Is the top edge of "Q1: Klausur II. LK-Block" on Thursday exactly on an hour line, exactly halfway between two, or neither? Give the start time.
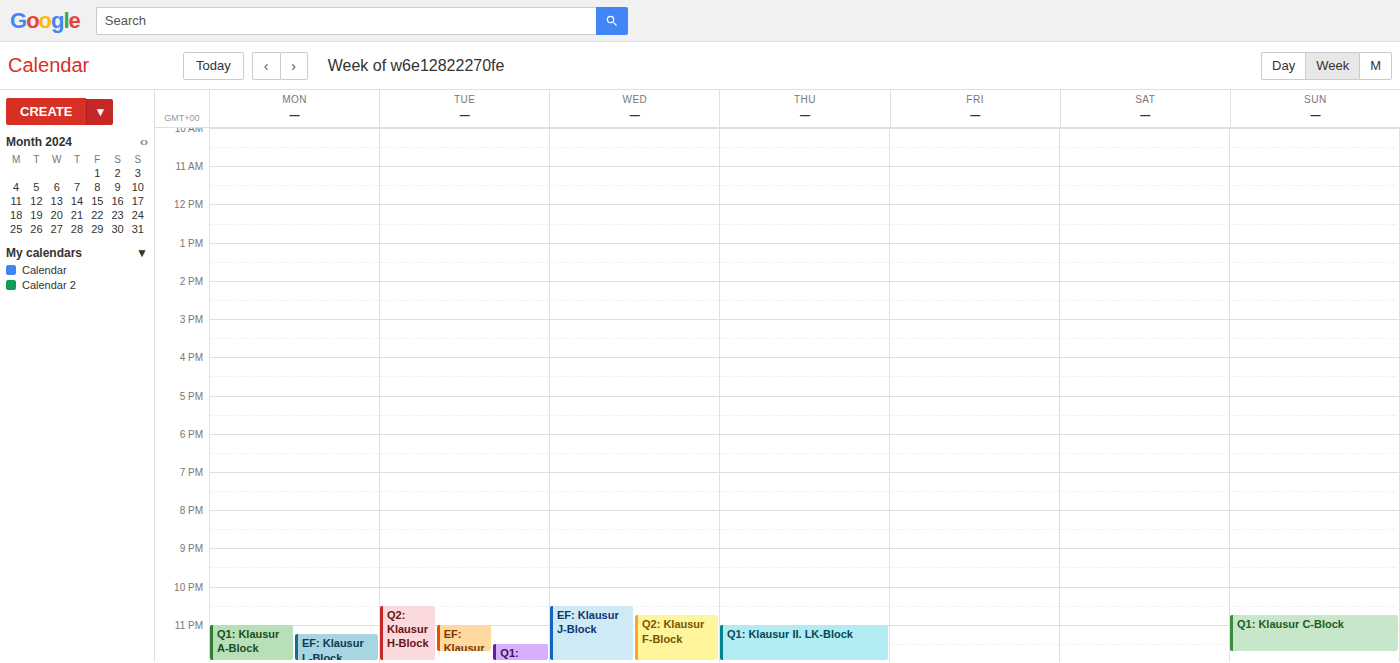
11:00 PM -- exactly on the 11 PM line.